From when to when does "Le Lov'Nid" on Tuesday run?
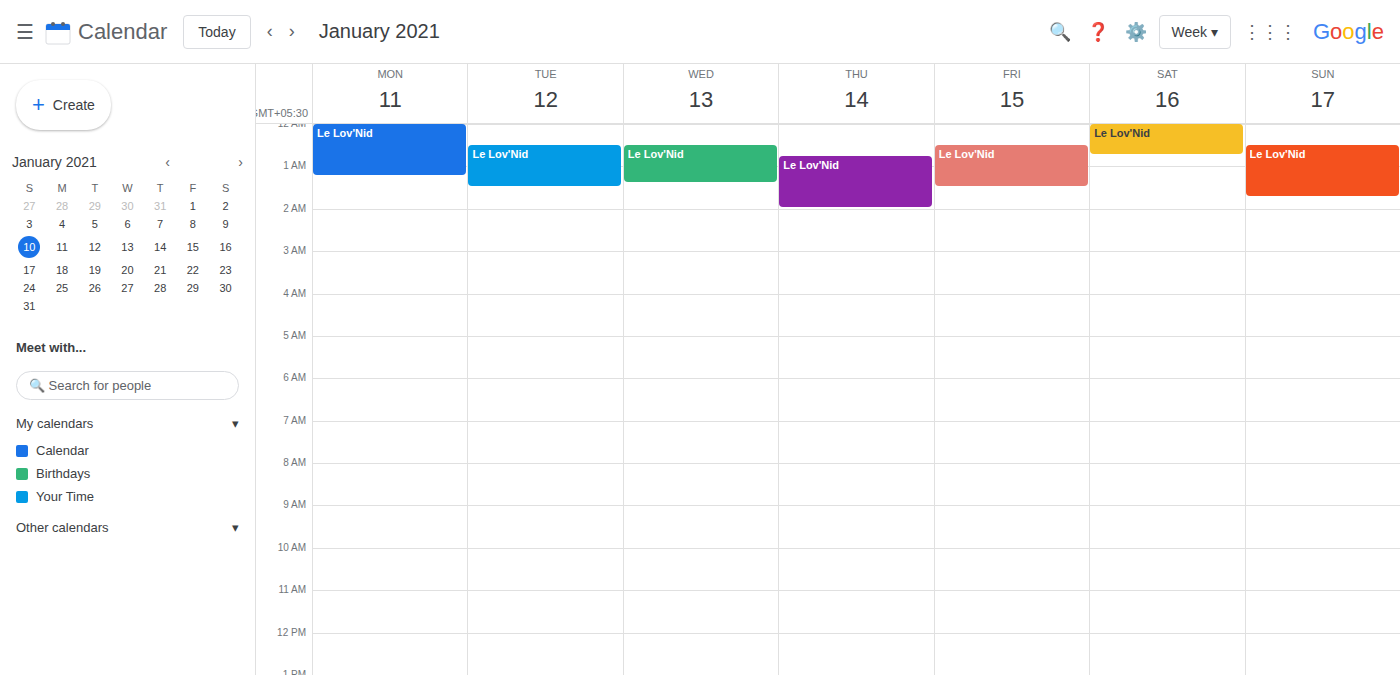
12:30 AM to 1:30 AM